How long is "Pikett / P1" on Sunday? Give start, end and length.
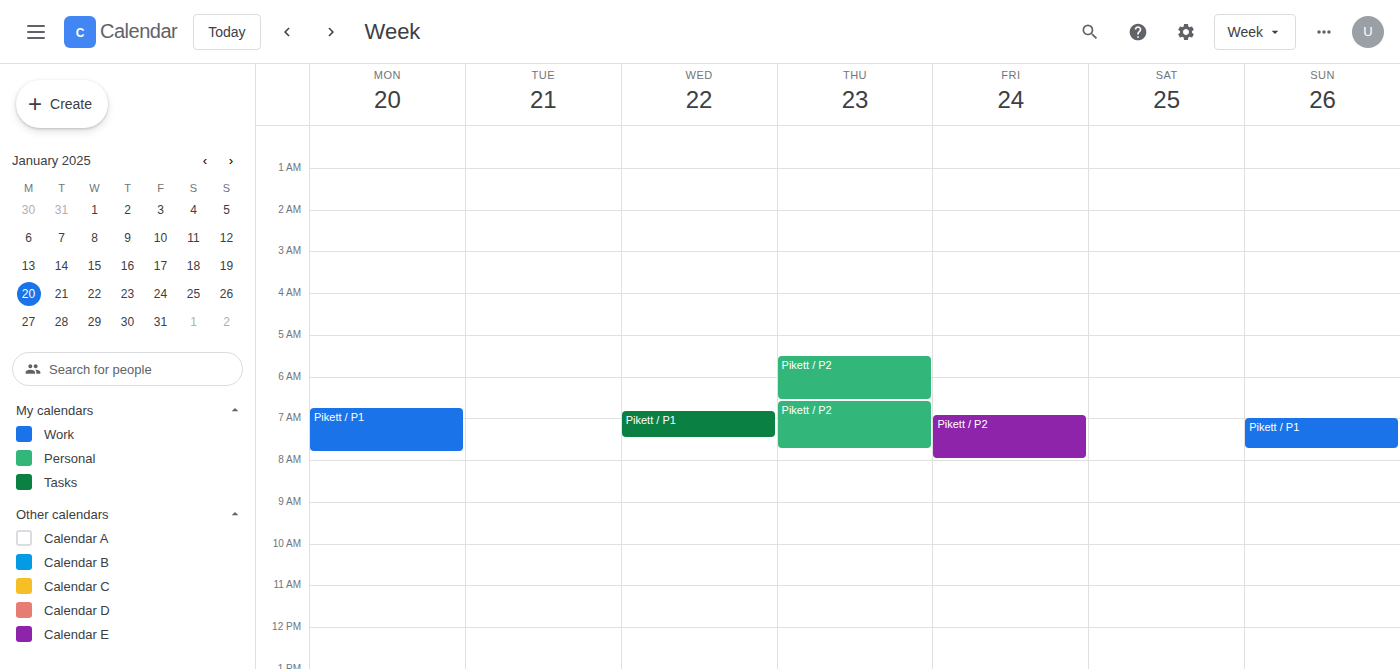
7:00 AM to 7:45 AM, 45 minutes